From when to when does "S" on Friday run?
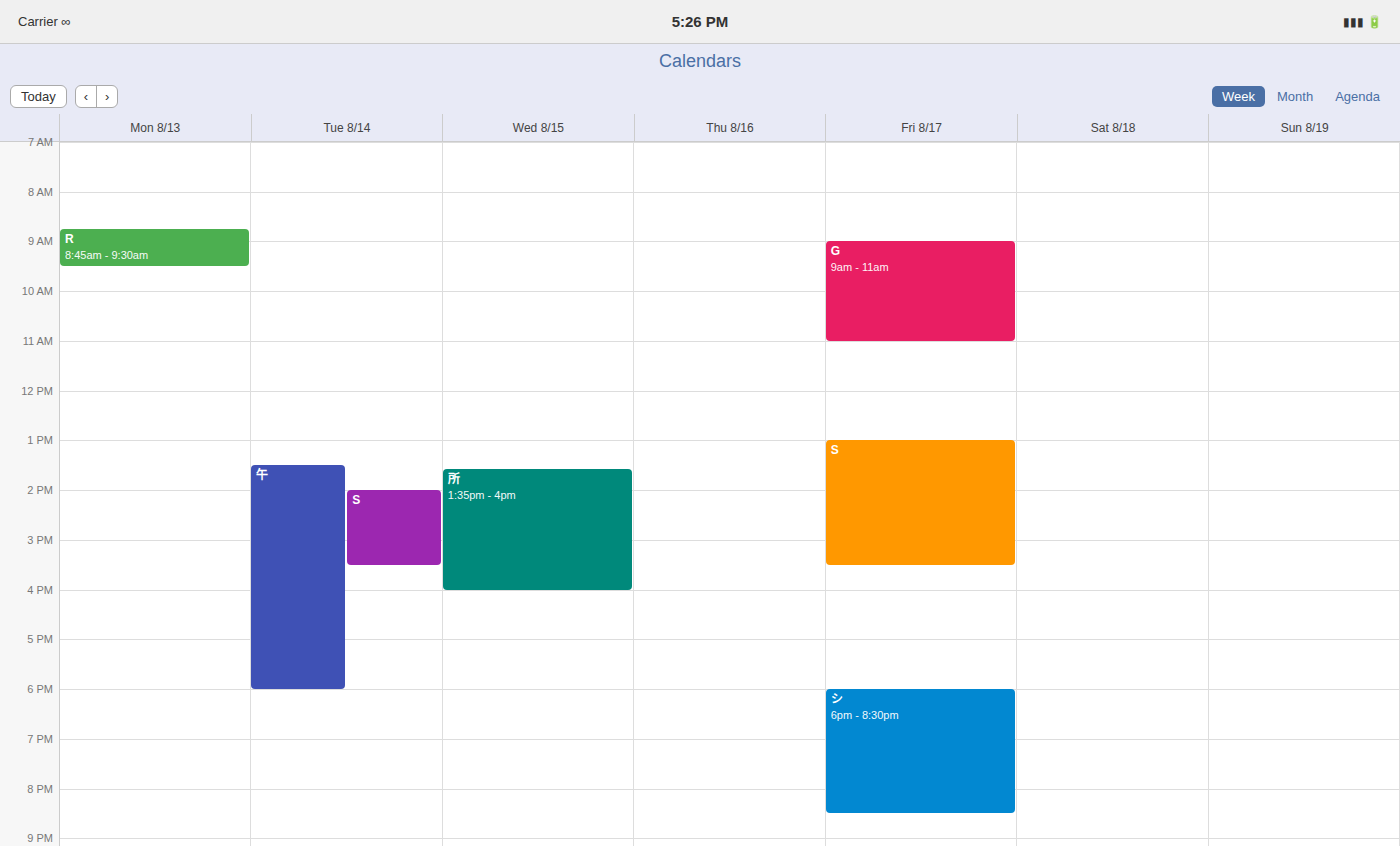
1:00 PM to 3:30 PM